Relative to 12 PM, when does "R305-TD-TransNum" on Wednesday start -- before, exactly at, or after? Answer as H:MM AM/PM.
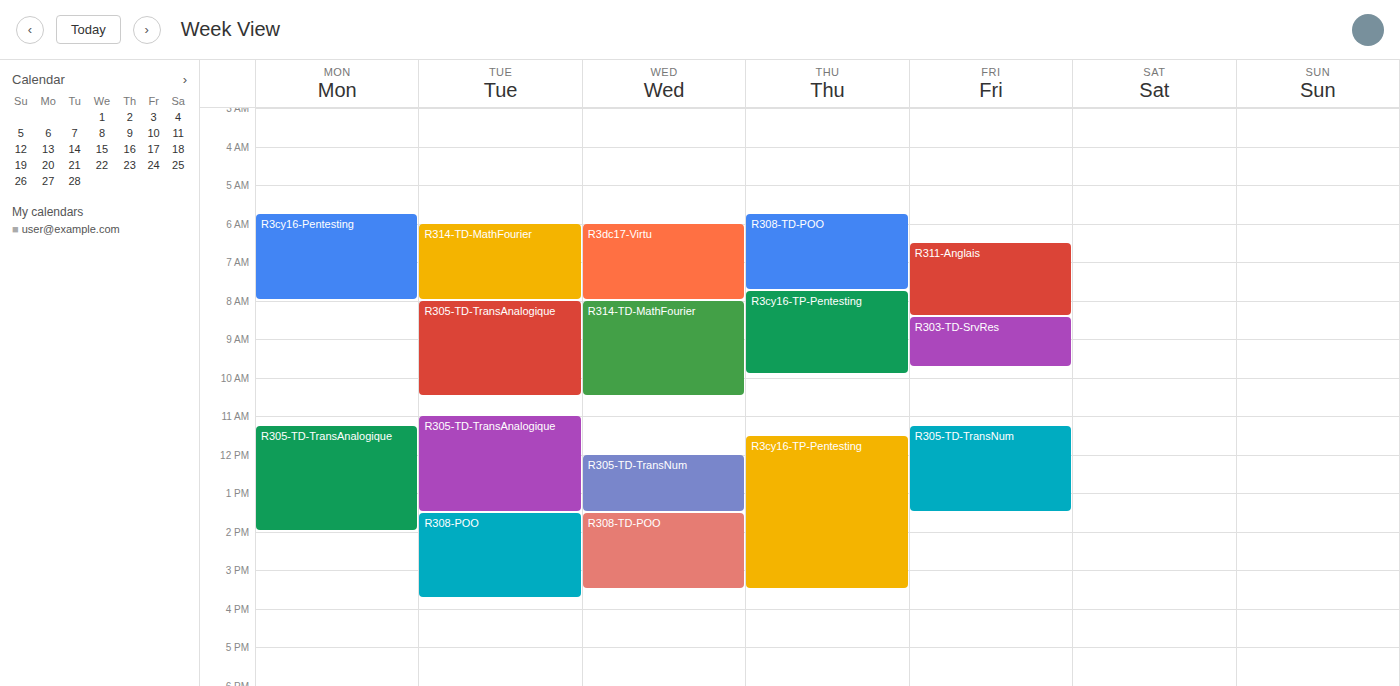
12:00 PM -- exactly at 12 PM, on the 12 PM line.